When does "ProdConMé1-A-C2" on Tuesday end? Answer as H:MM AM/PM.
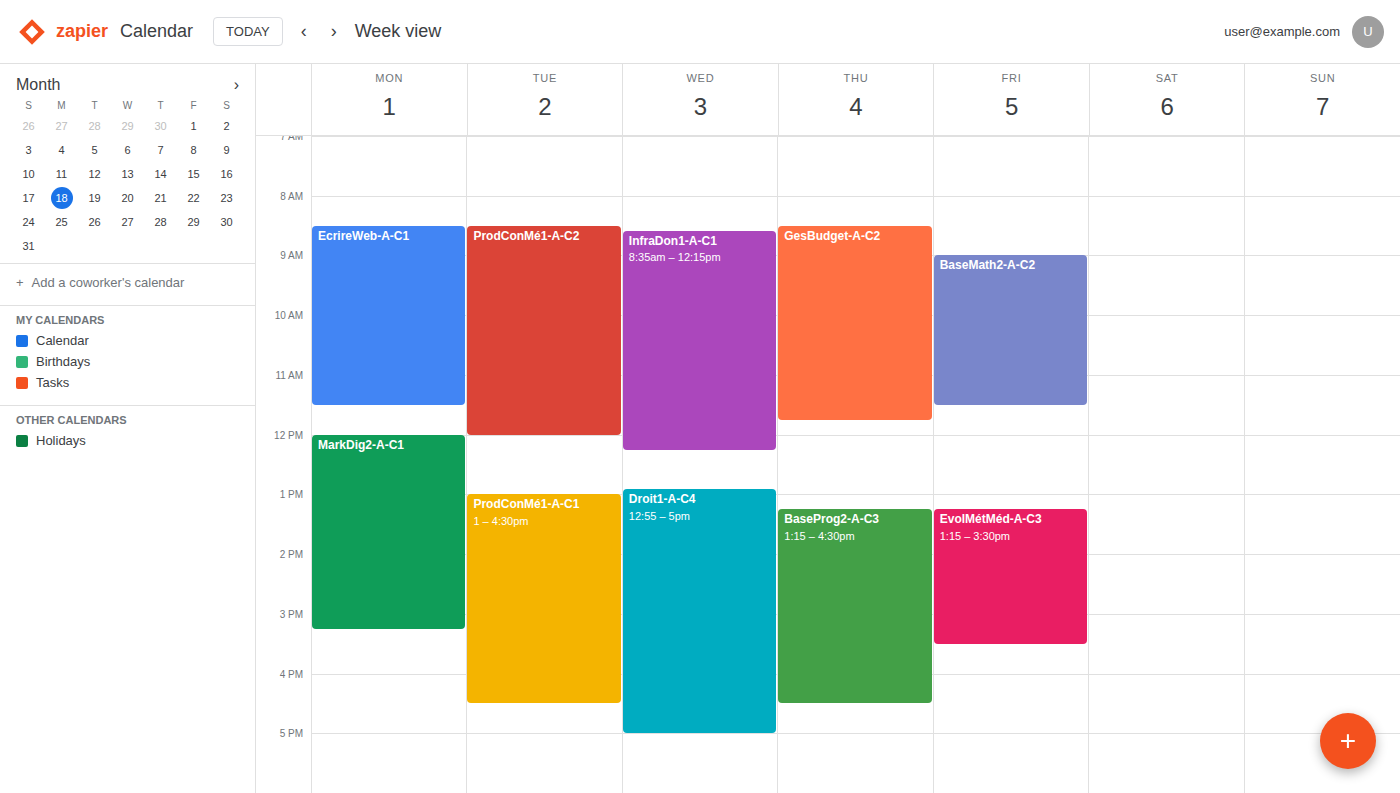
12:00 PM